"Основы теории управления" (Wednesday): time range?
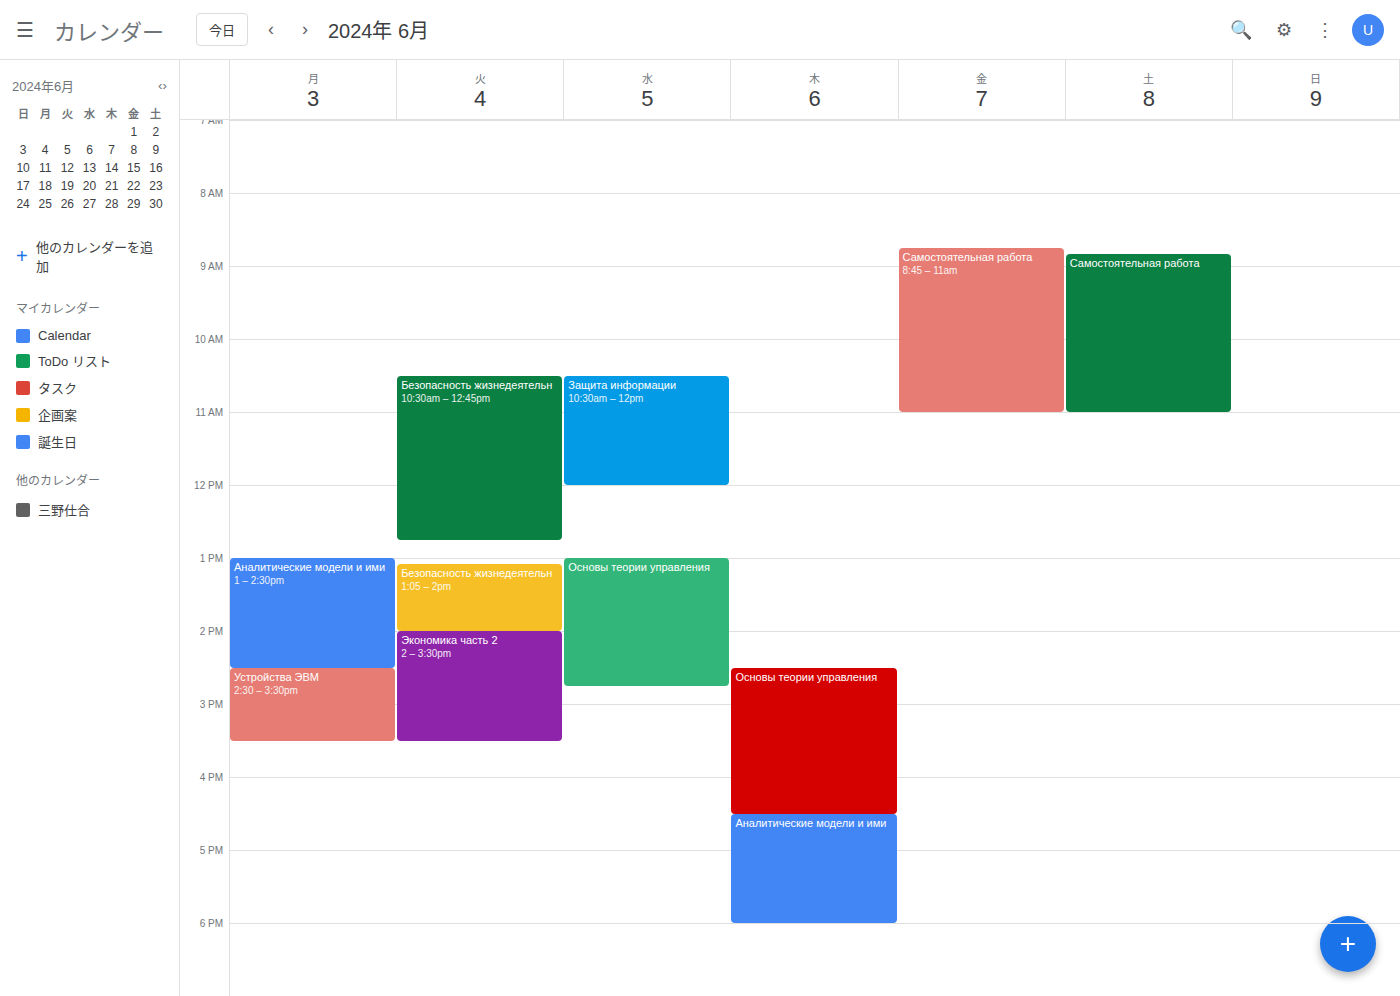
13:00 to 14:45